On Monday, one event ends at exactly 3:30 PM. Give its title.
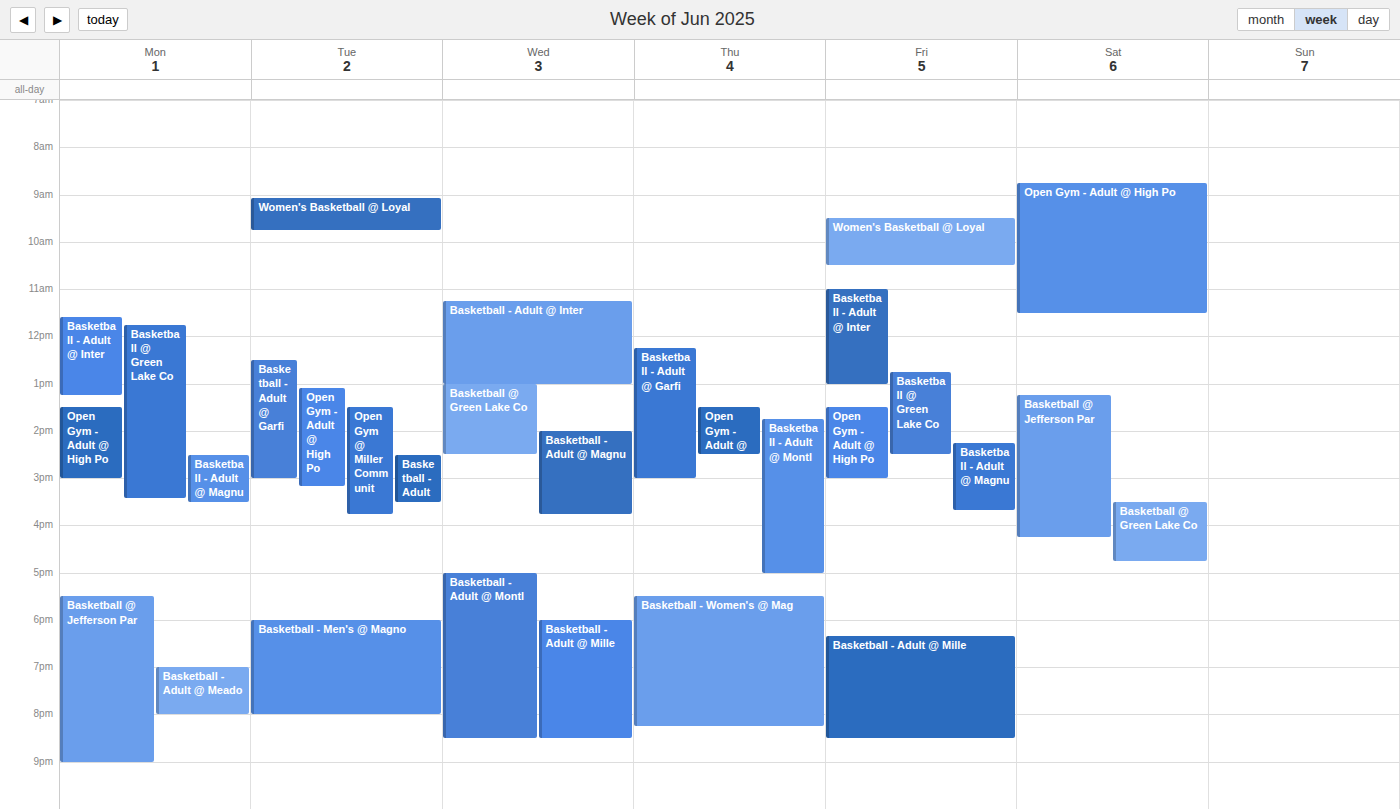
"Basketball - Adult @ Magnu"